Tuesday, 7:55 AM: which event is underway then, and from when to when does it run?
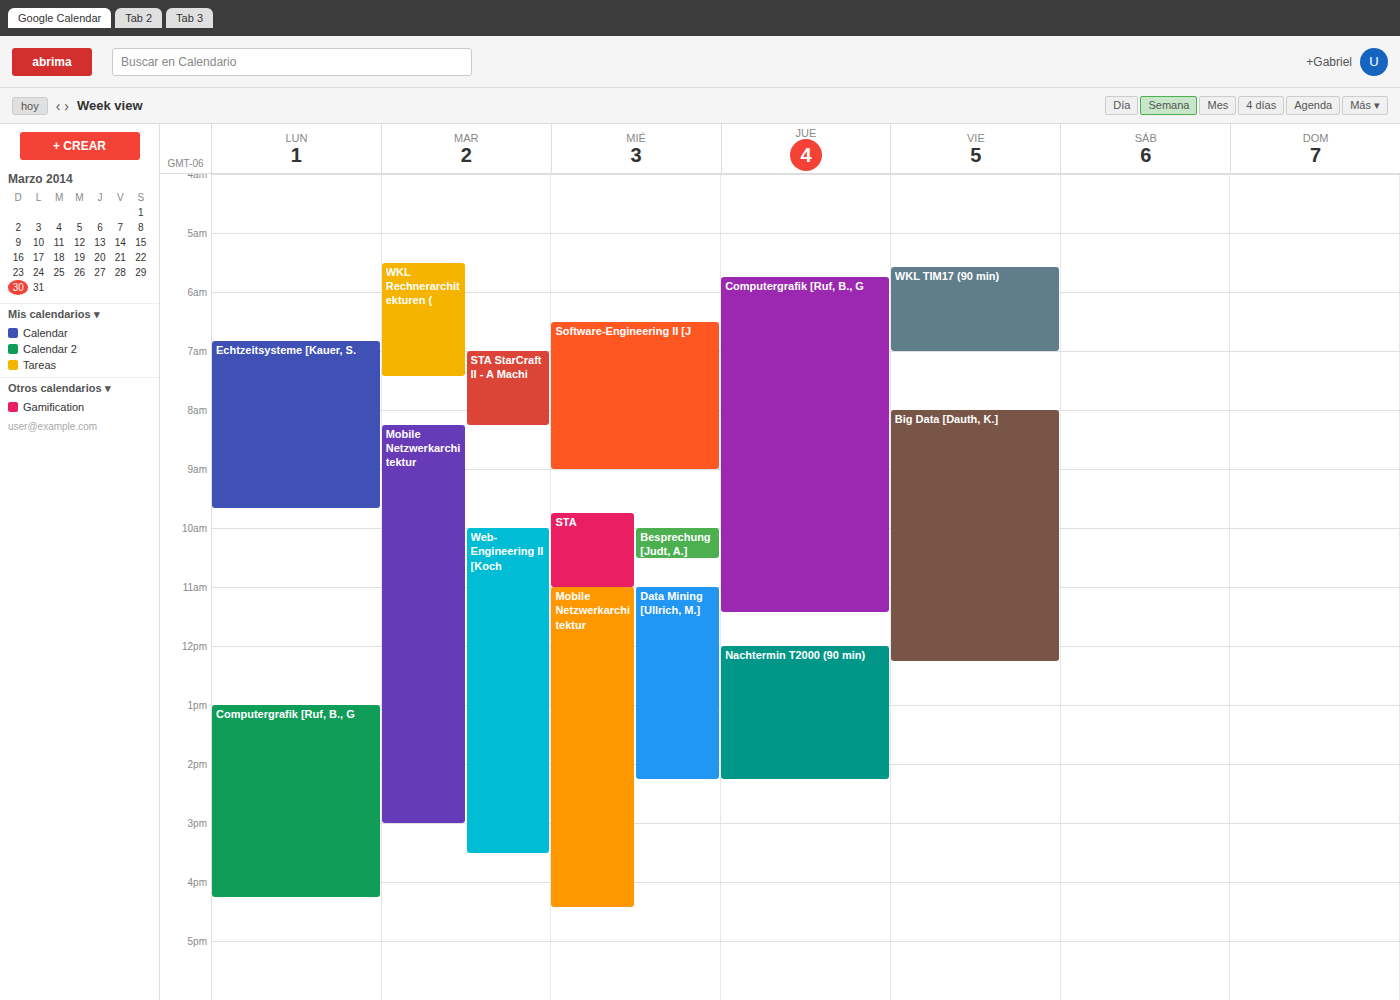
"STA StarCraft II - A Machi", 7:00 AM to 8:15 AM